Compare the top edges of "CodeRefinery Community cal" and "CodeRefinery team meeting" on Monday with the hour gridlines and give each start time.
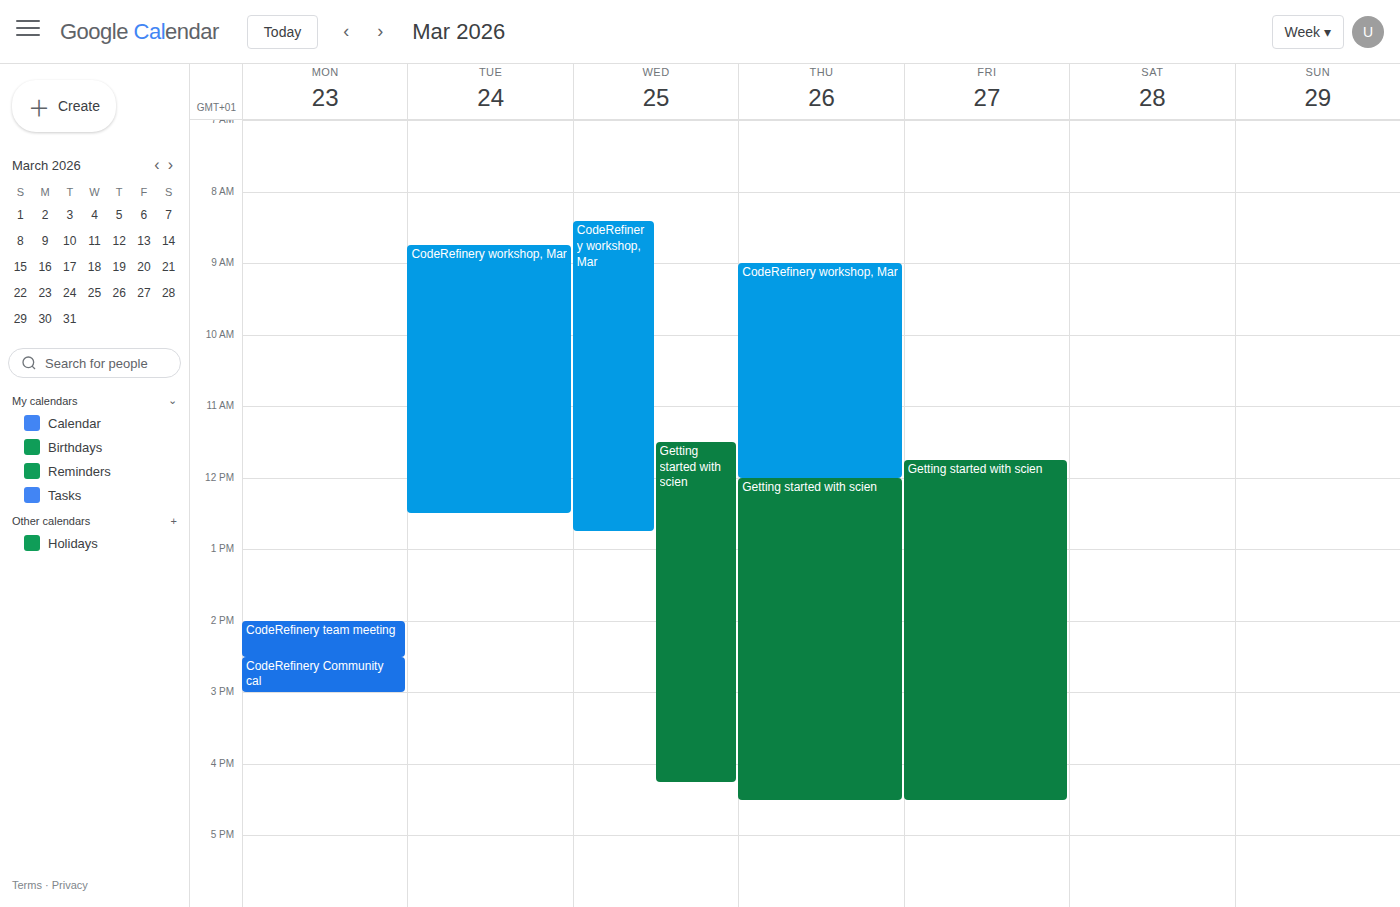
"CodeRefinery Community cal": 2:30 PM, halfway between the 2 PM and 3 PM lines. "CodeRefinery team meeting": 2:00 PM, exactly on the 2 PM line.